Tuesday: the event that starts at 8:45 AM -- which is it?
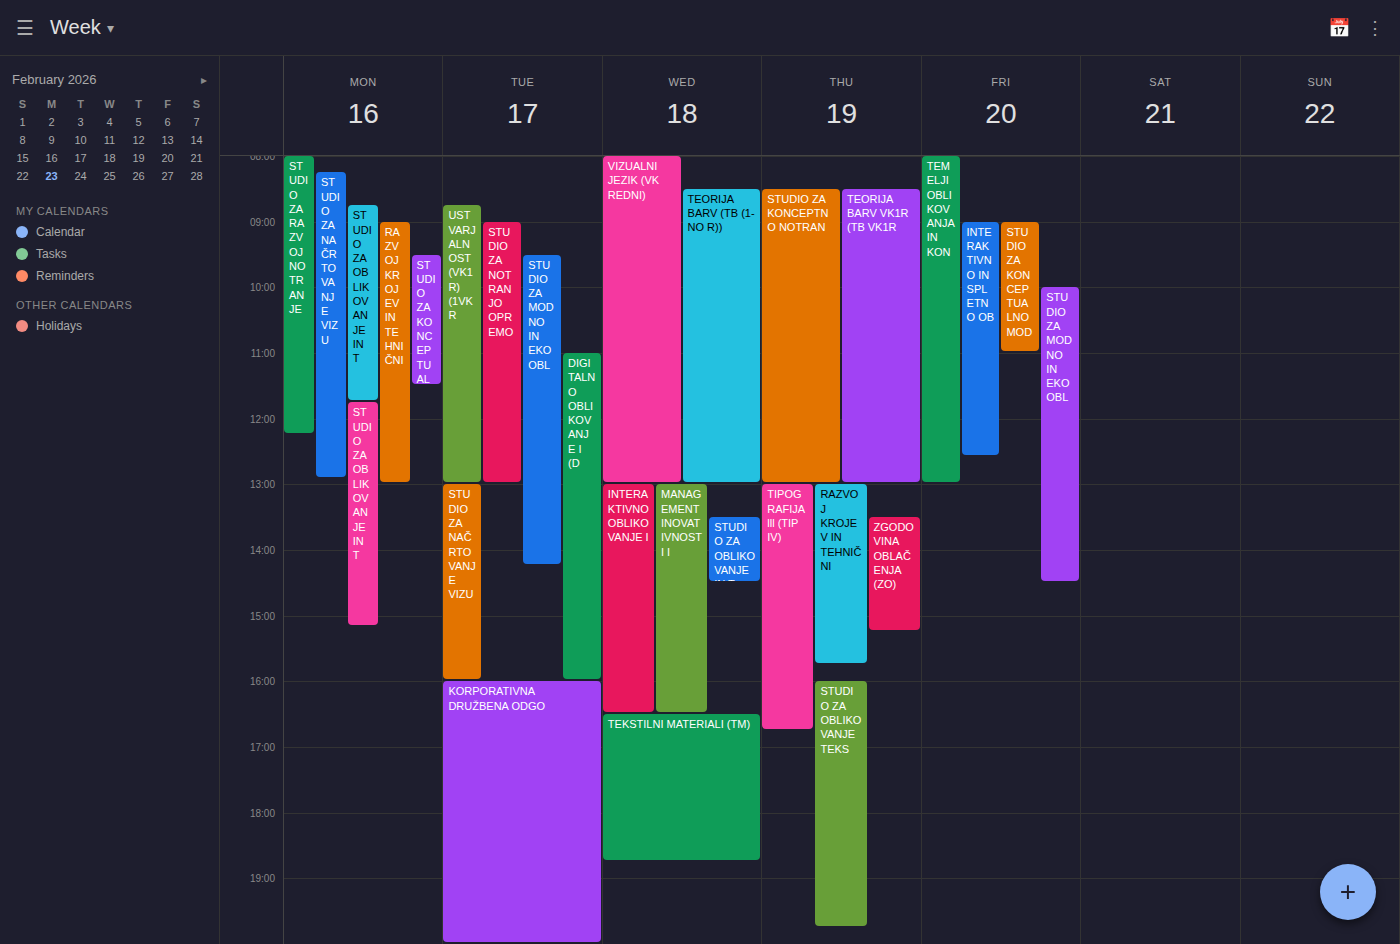
"USTVARJALNOST (VK1R) (1VKR"